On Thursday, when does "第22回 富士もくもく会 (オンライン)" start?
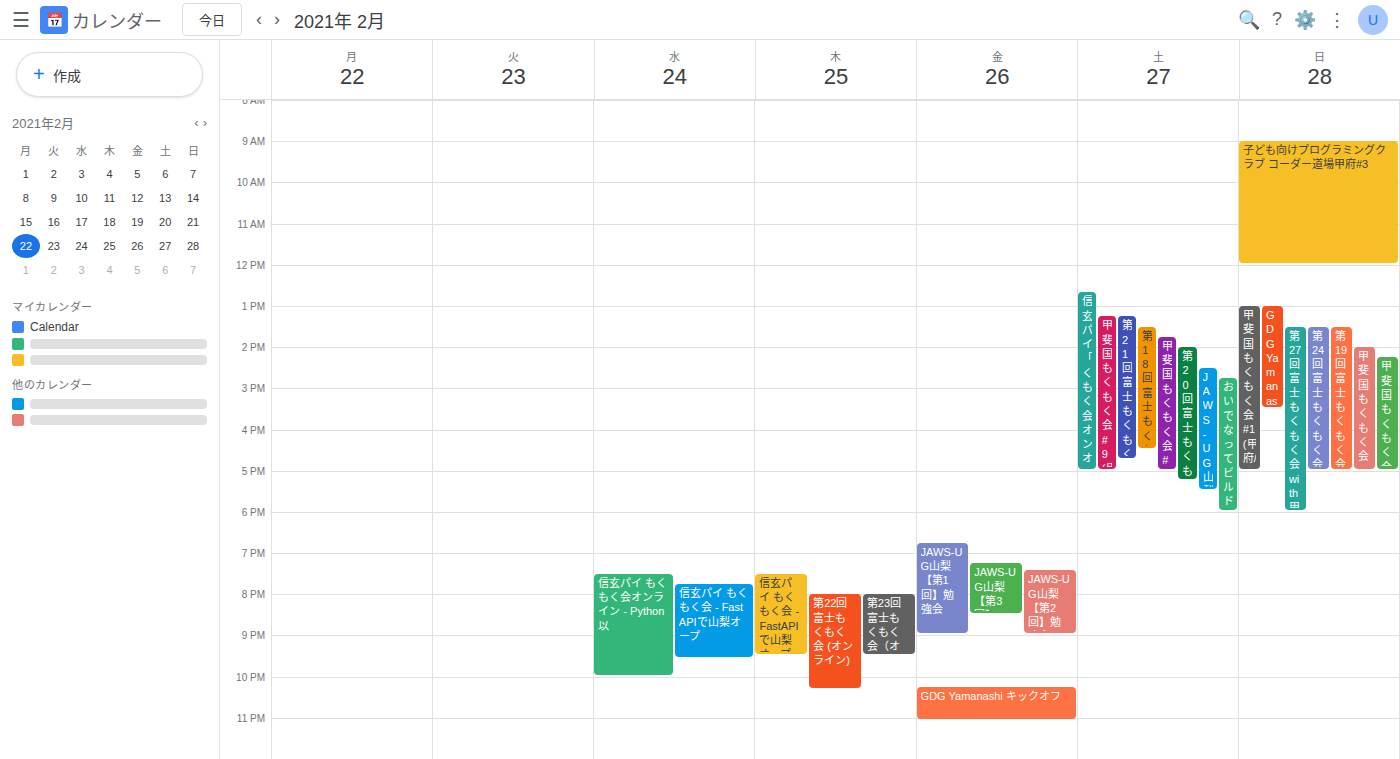
8:00 PM